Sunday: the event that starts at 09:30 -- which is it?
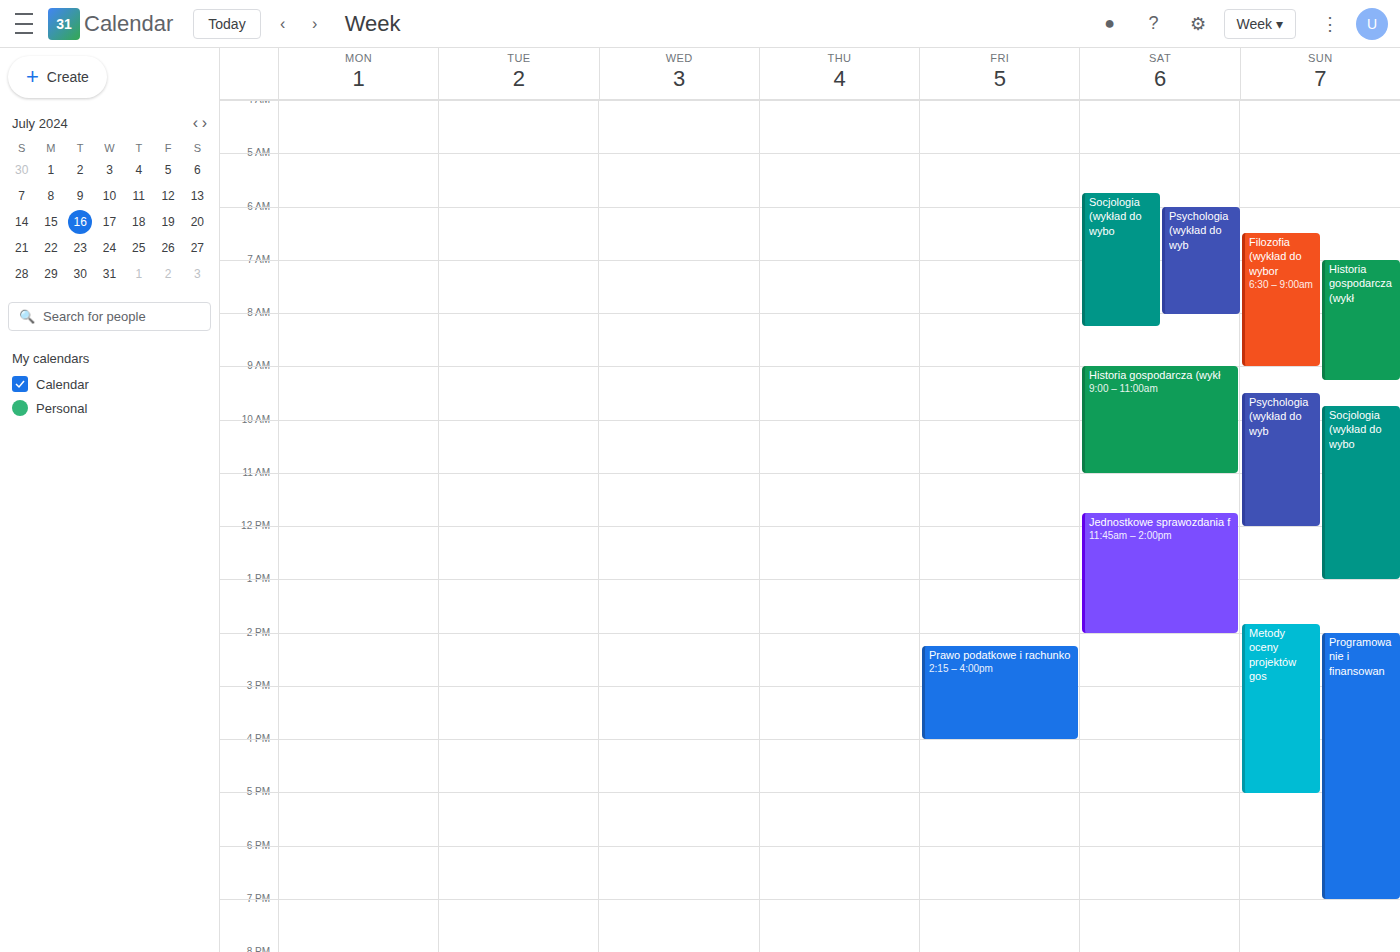
"Psychologia (wykład do wyb"